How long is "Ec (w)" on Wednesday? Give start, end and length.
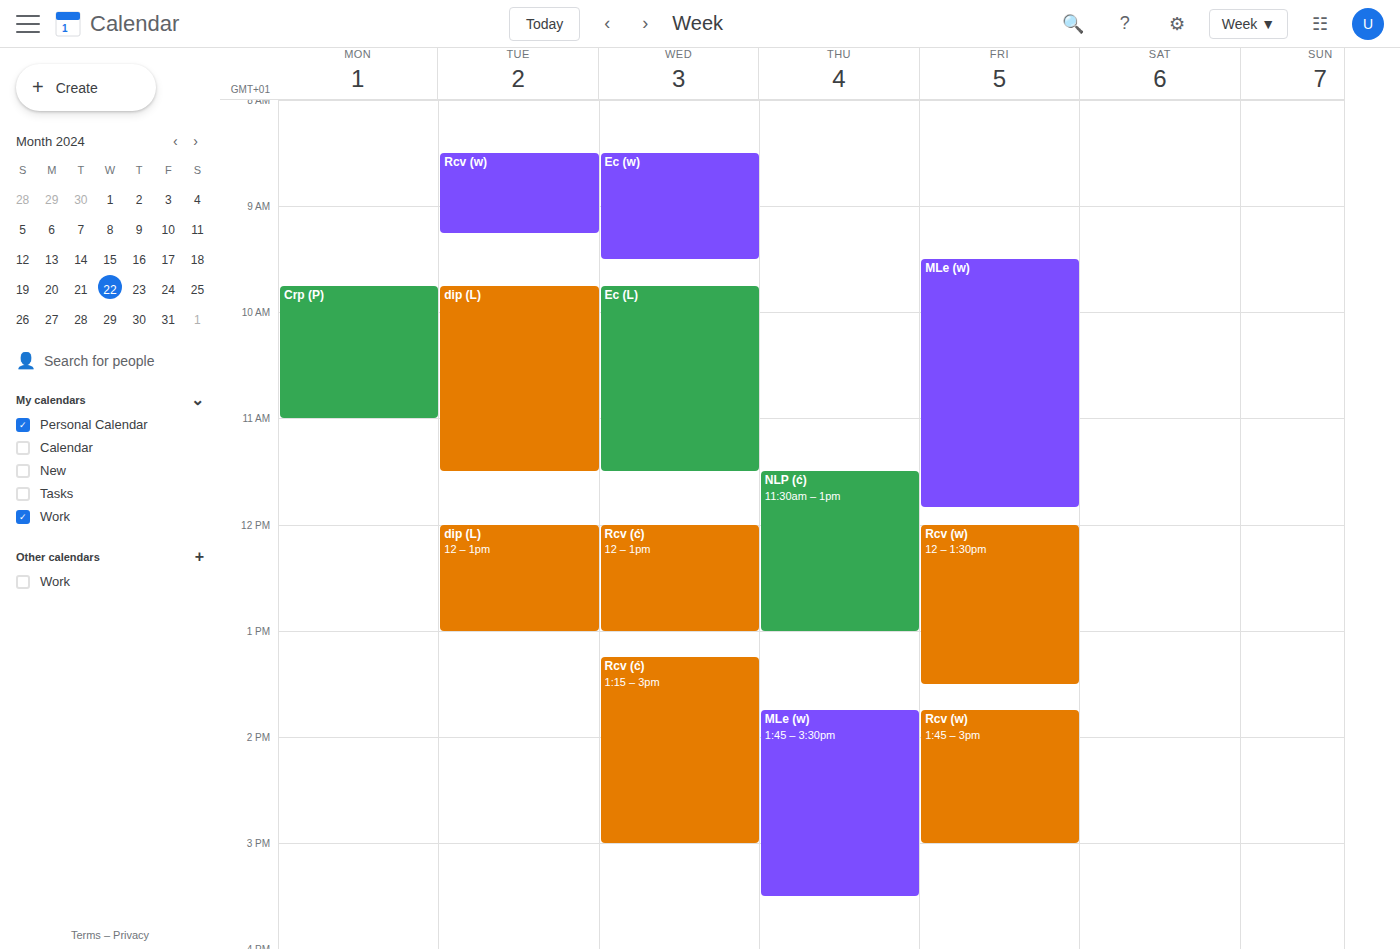
8:30 AM to 9:30 AM, 1 hour